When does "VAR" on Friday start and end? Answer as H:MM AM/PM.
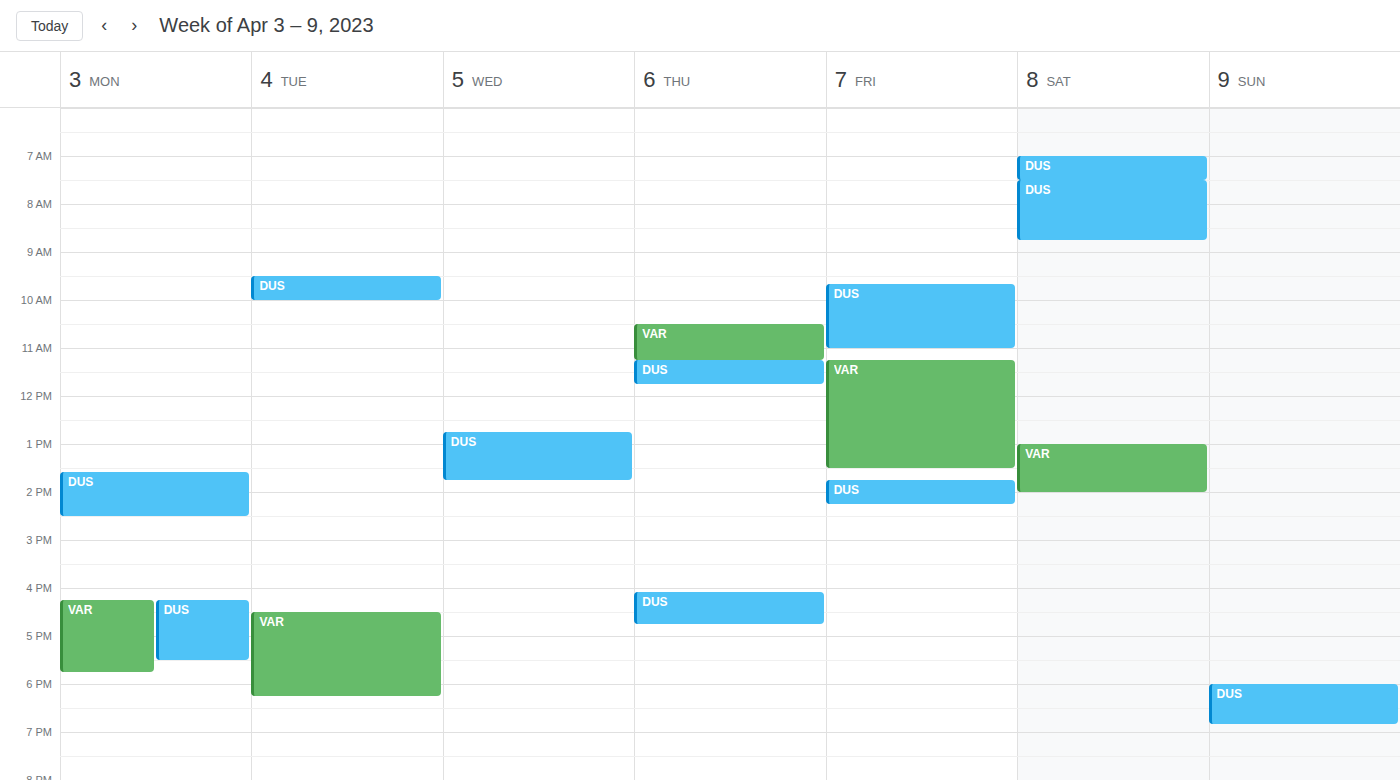
11:15 AM to 1:30 PM